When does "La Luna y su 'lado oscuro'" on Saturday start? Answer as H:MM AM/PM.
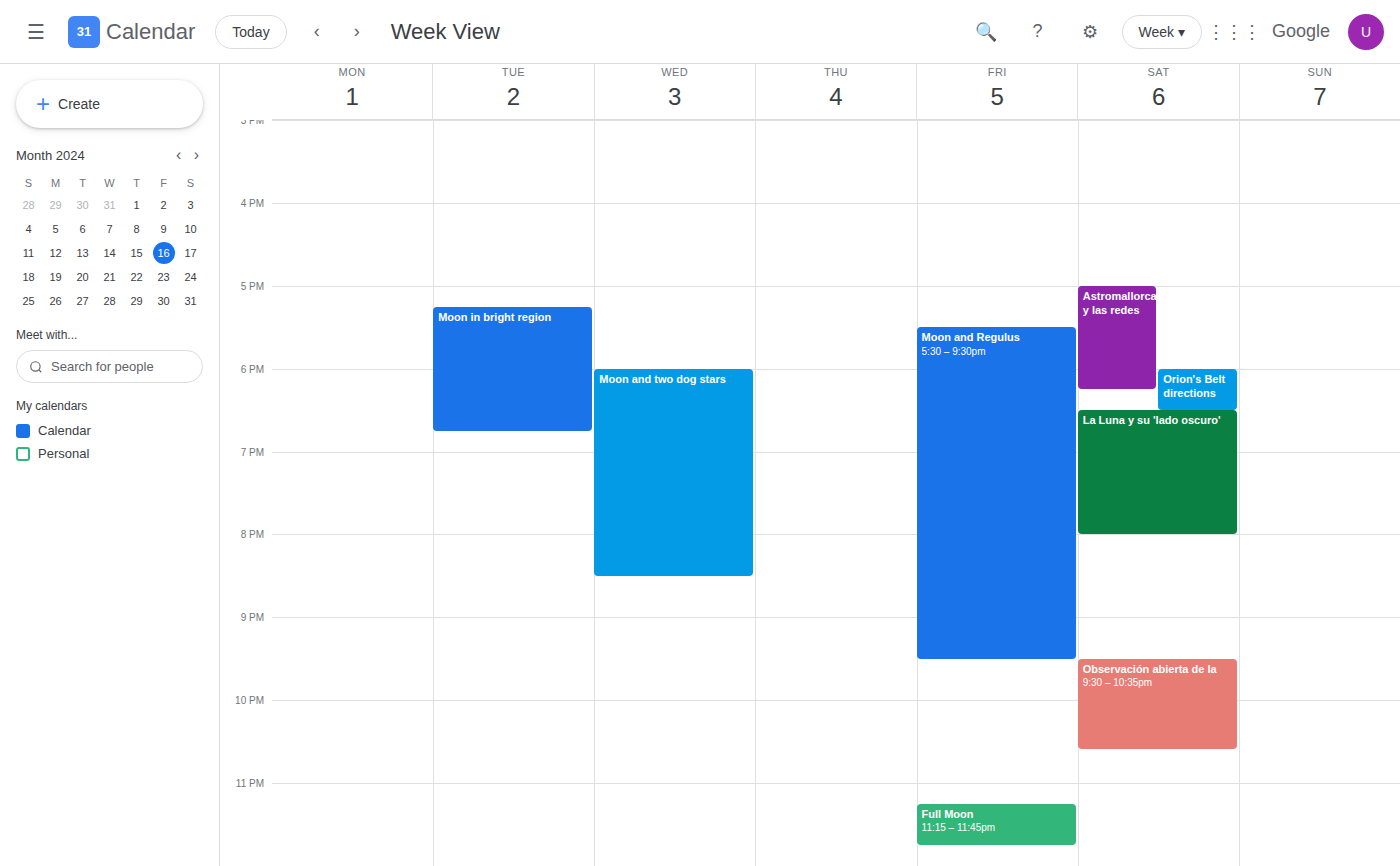
6:30 PM